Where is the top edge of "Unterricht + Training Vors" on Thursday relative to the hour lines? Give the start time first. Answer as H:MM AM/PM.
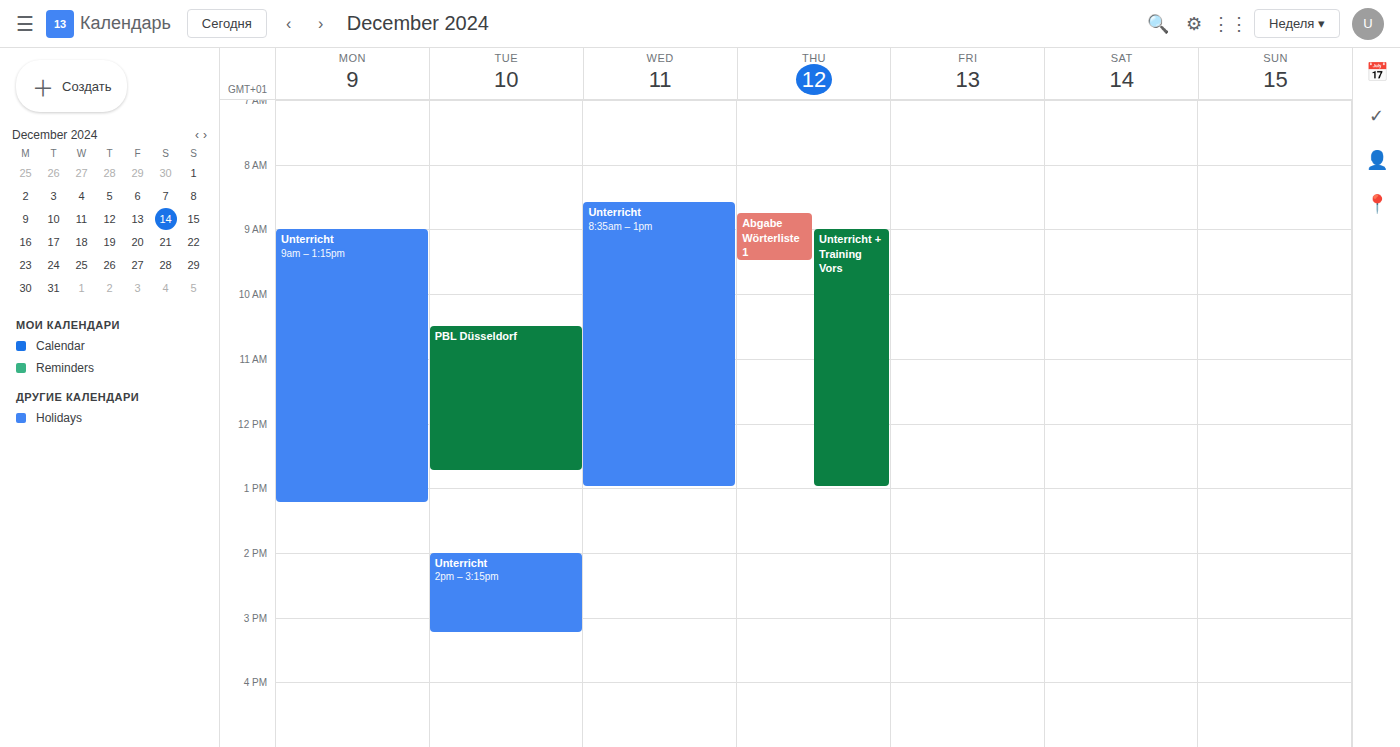
9:00 AM -- exactly on the 9 AM line.